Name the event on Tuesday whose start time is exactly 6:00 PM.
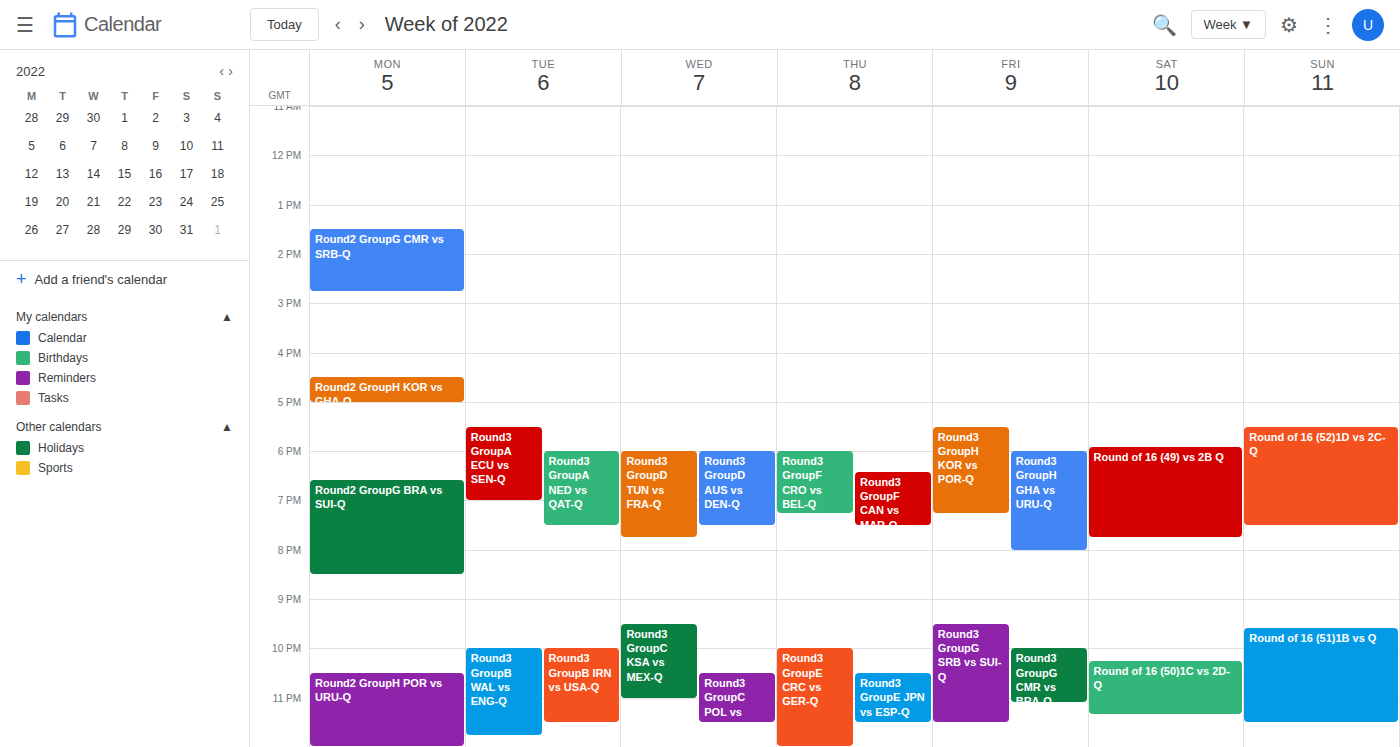
"Round3 GroupA NED vs QAT-Q"